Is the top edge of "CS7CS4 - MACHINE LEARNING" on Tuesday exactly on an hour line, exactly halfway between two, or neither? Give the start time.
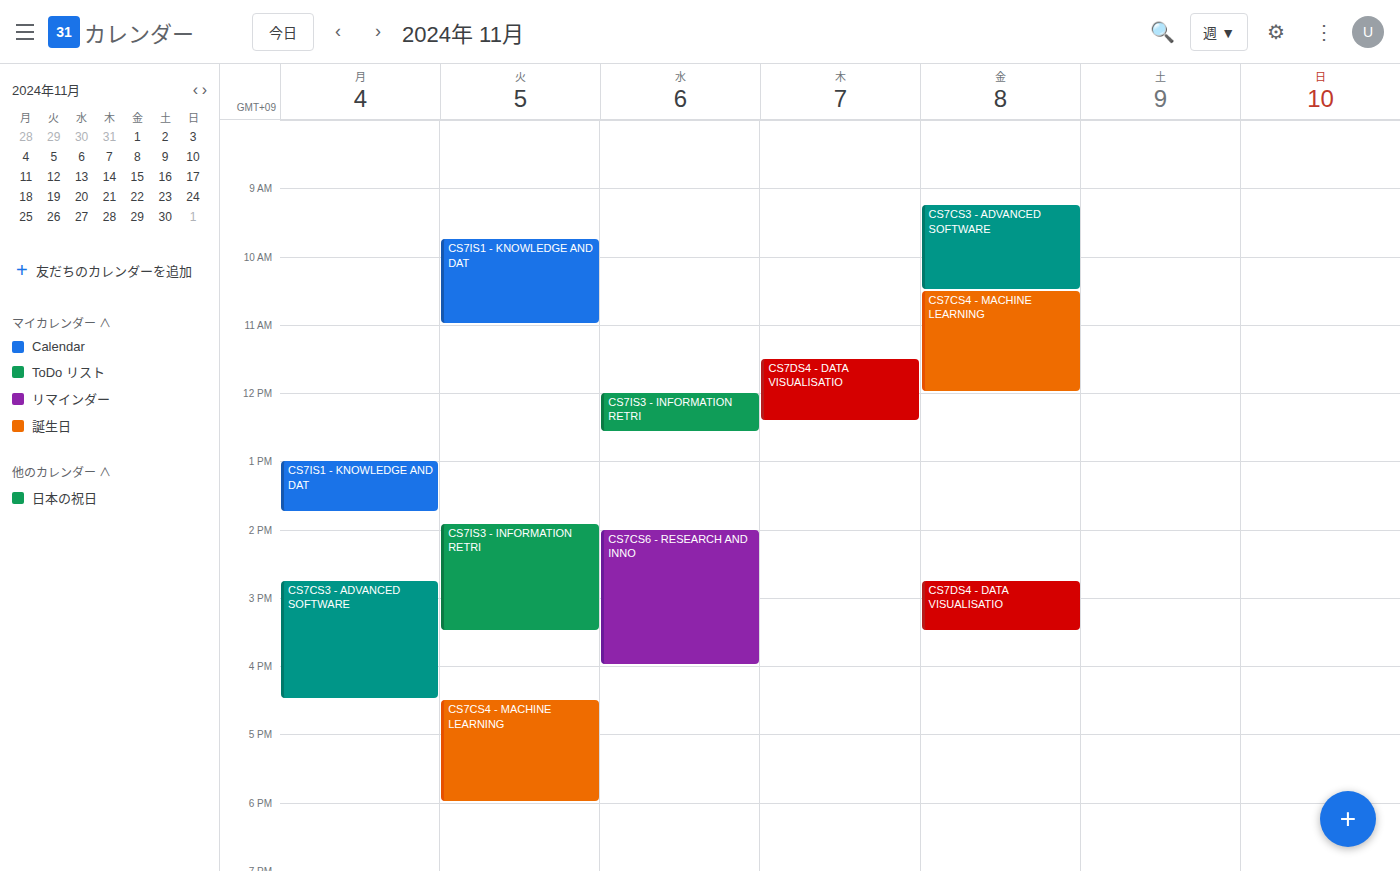
4:30 PM -- halfway between the 4 PM and 5 PM lines.